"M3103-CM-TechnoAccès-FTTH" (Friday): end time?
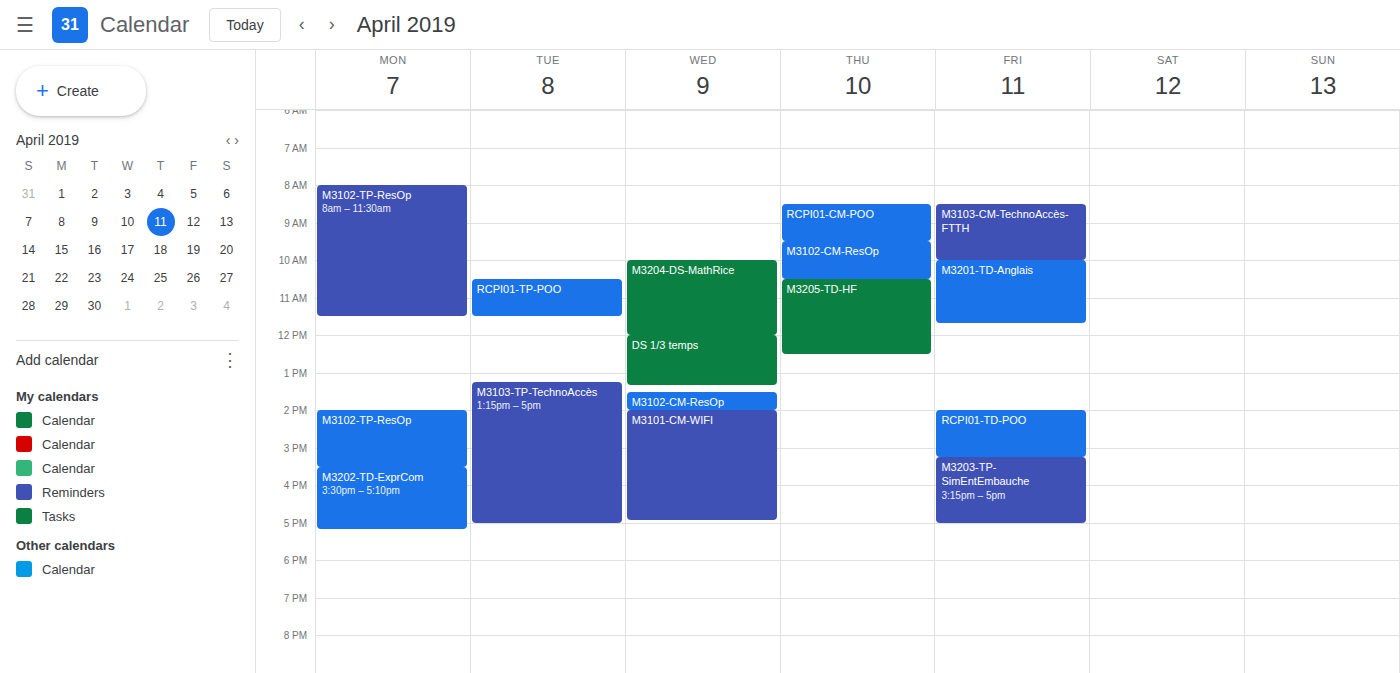
10:00